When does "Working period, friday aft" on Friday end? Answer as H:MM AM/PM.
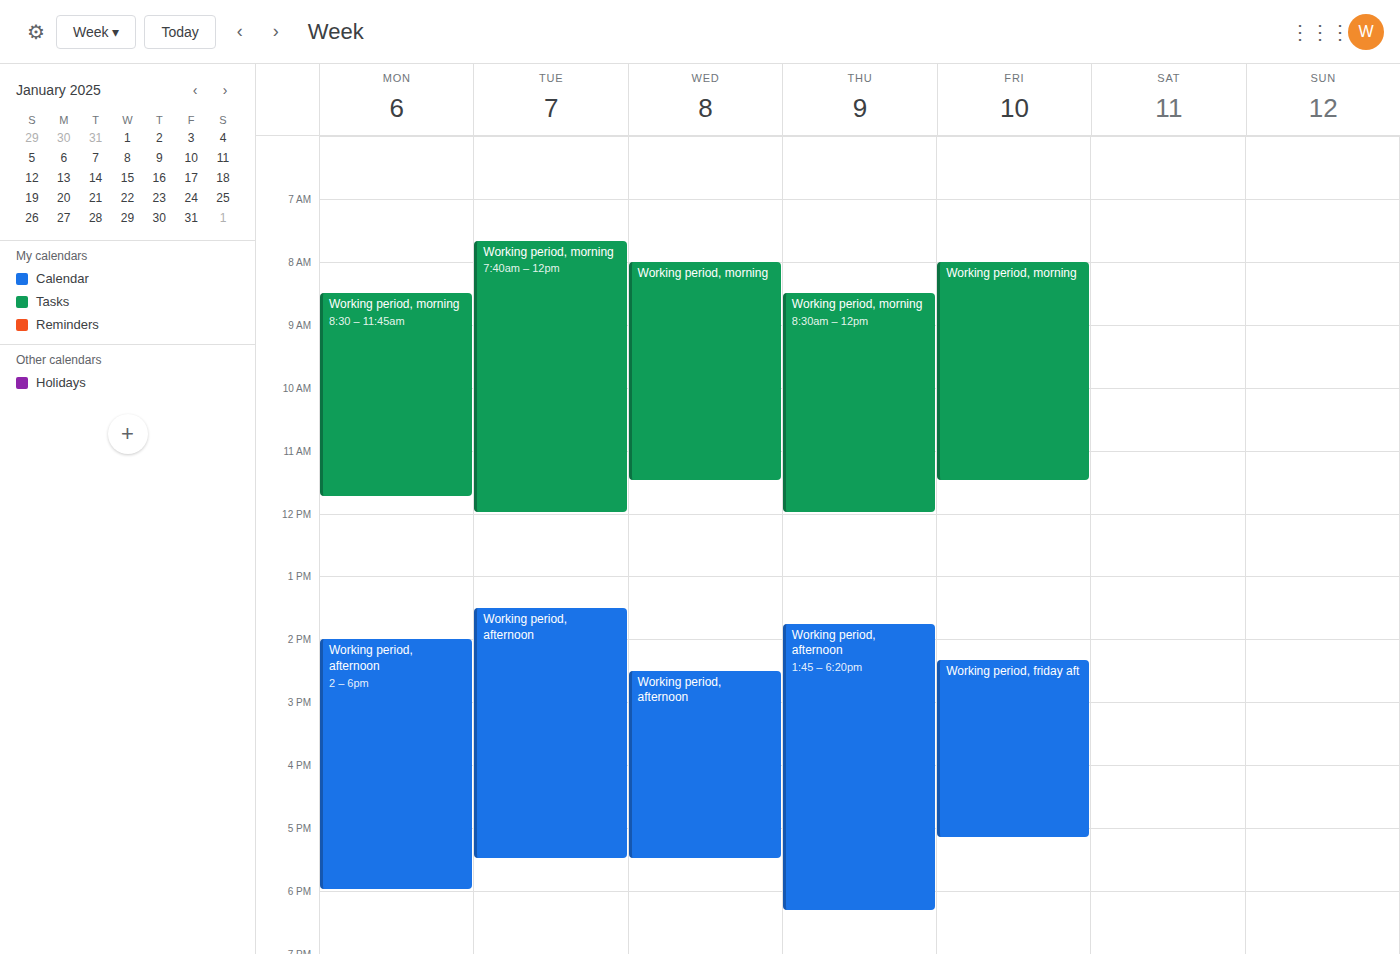
5:10 PM